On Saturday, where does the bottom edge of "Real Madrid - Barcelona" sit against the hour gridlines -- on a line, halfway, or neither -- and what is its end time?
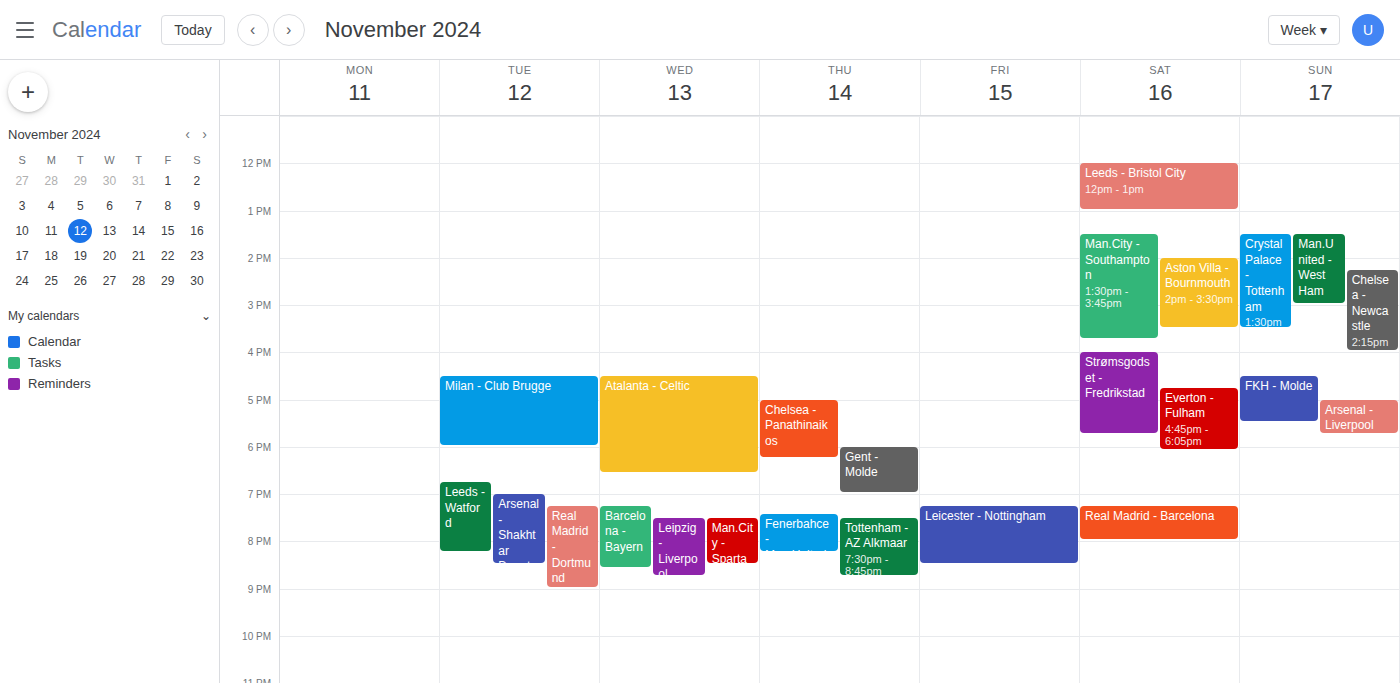
8:00 PM -- exactly on the 8 PM line.